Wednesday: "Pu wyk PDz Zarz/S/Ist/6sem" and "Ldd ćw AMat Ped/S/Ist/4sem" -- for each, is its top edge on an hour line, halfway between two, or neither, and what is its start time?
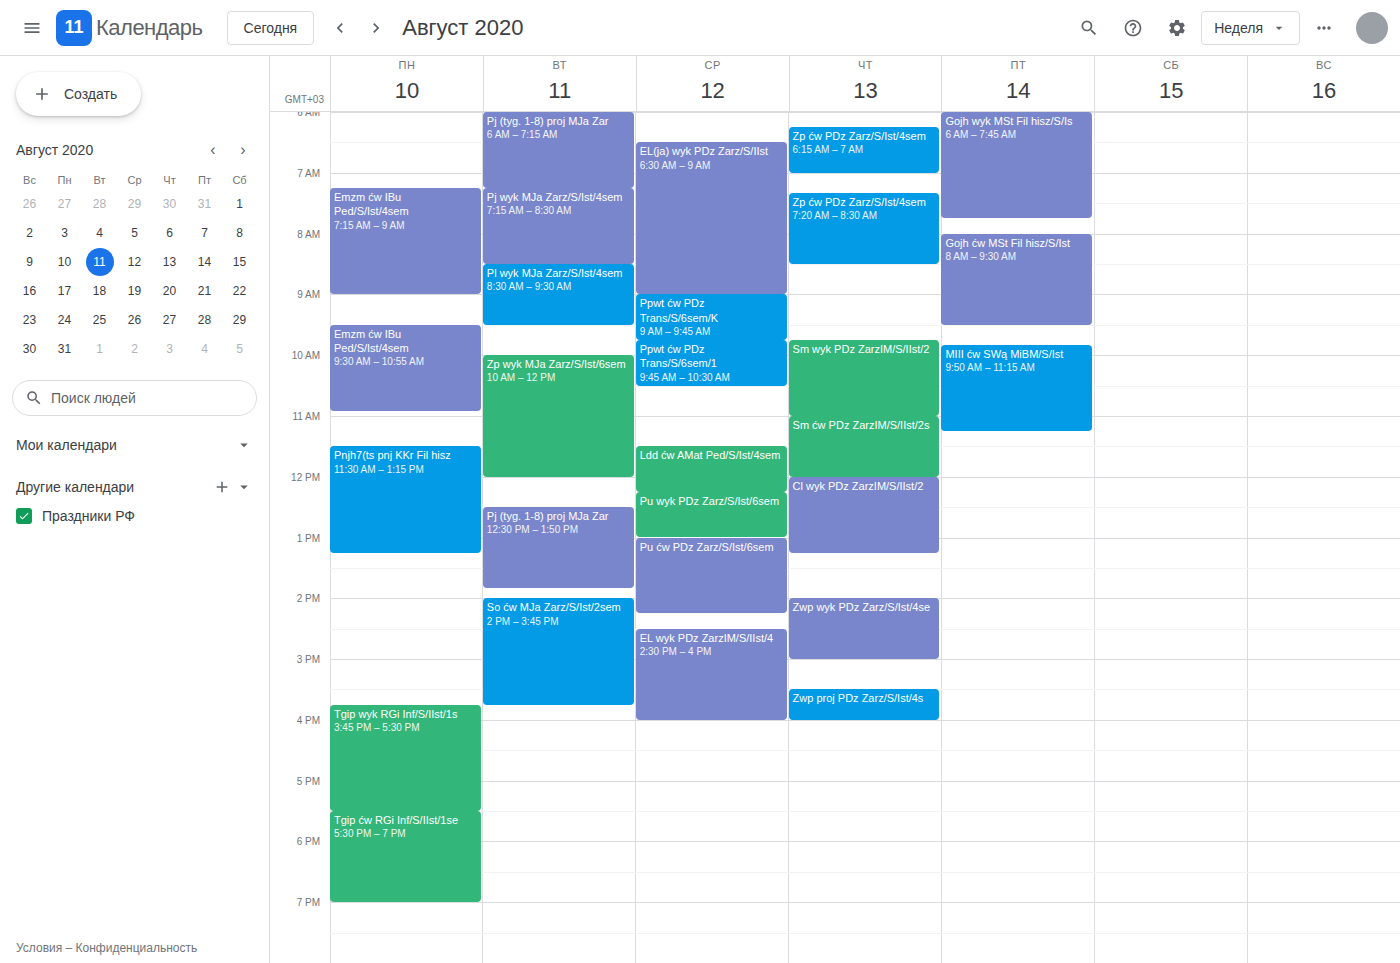
"Pu wyk PDz Zarz/S/Ist/6sem": 12:15 PM, neither: a quarter of the way from the 12 PM line to the 1 PM line. "Ldd ćw AMat Ped/S/Ist/4sem": 11:30 AM, halfway between the 11 AM and 12 PM lines.